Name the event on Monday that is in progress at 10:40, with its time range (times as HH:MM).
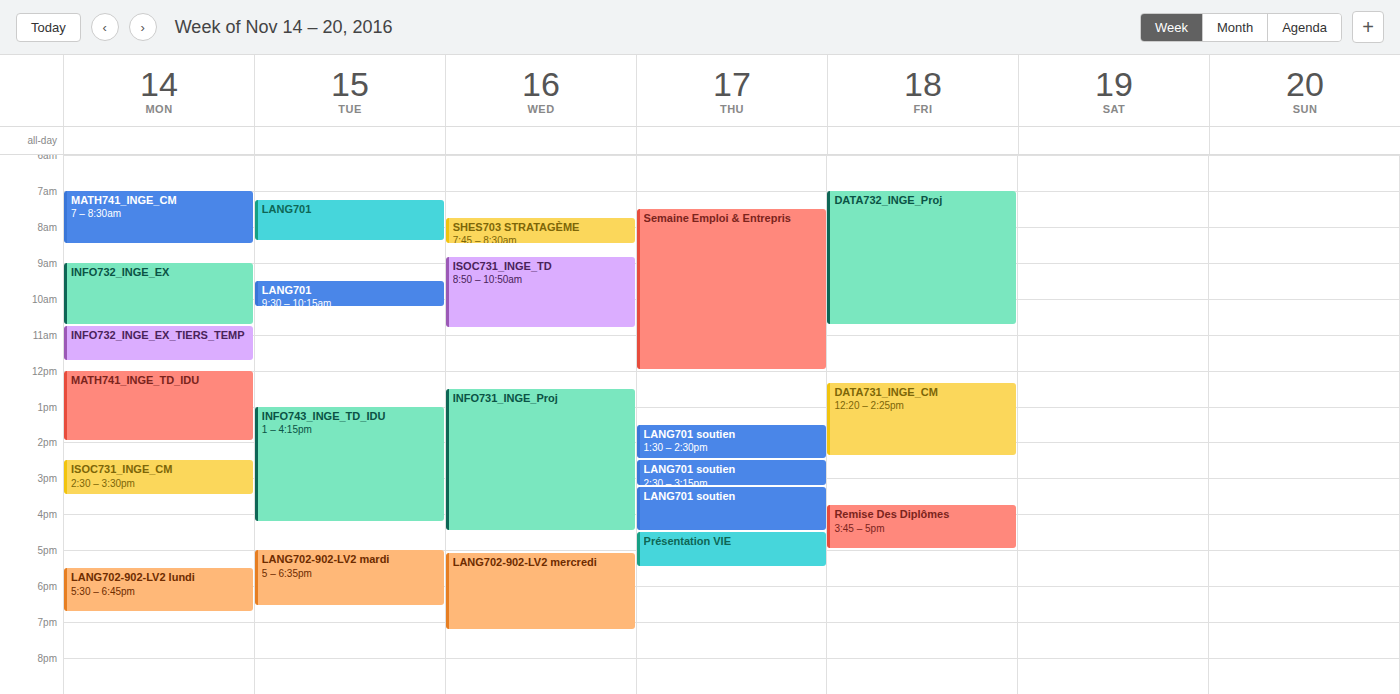
"INFO732_INGE_EX", 09:00 to 10:45